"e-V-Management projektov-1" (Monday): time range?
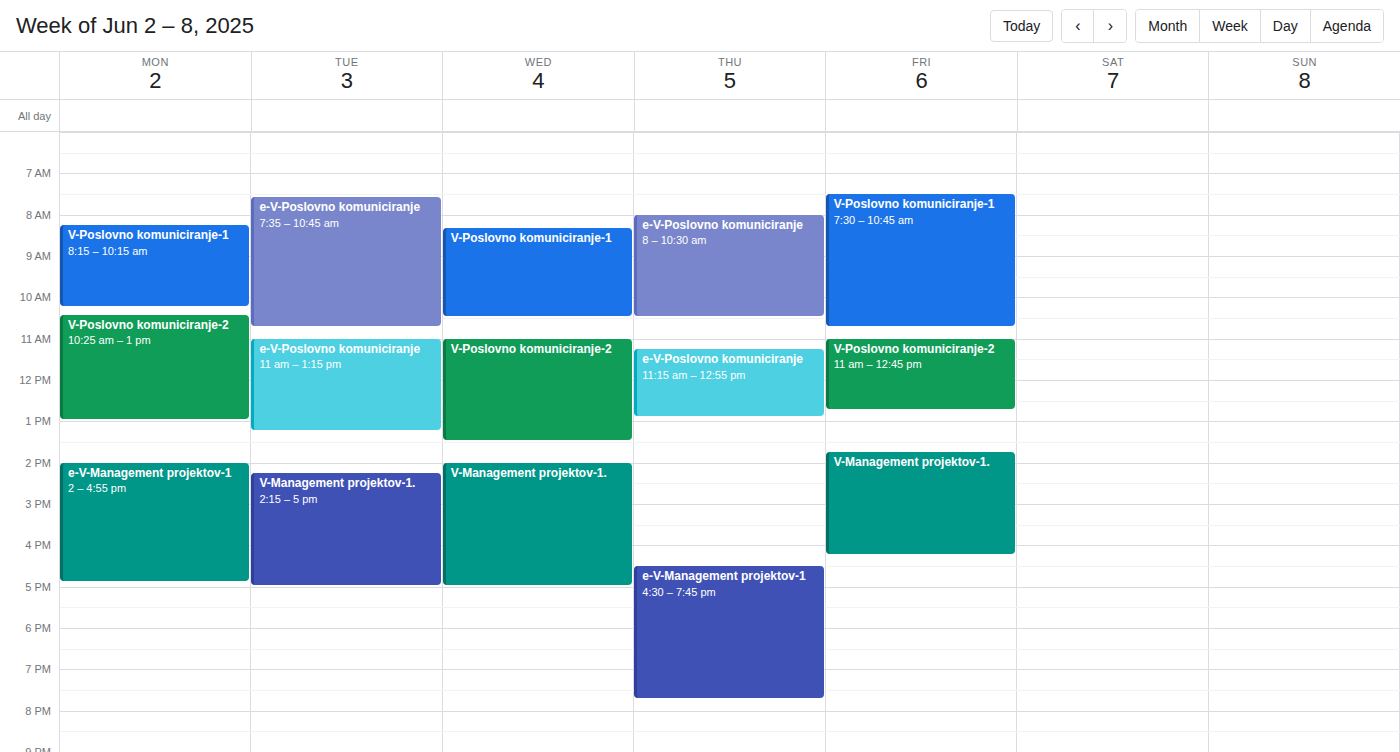
2:00 PM to 4:55 PM